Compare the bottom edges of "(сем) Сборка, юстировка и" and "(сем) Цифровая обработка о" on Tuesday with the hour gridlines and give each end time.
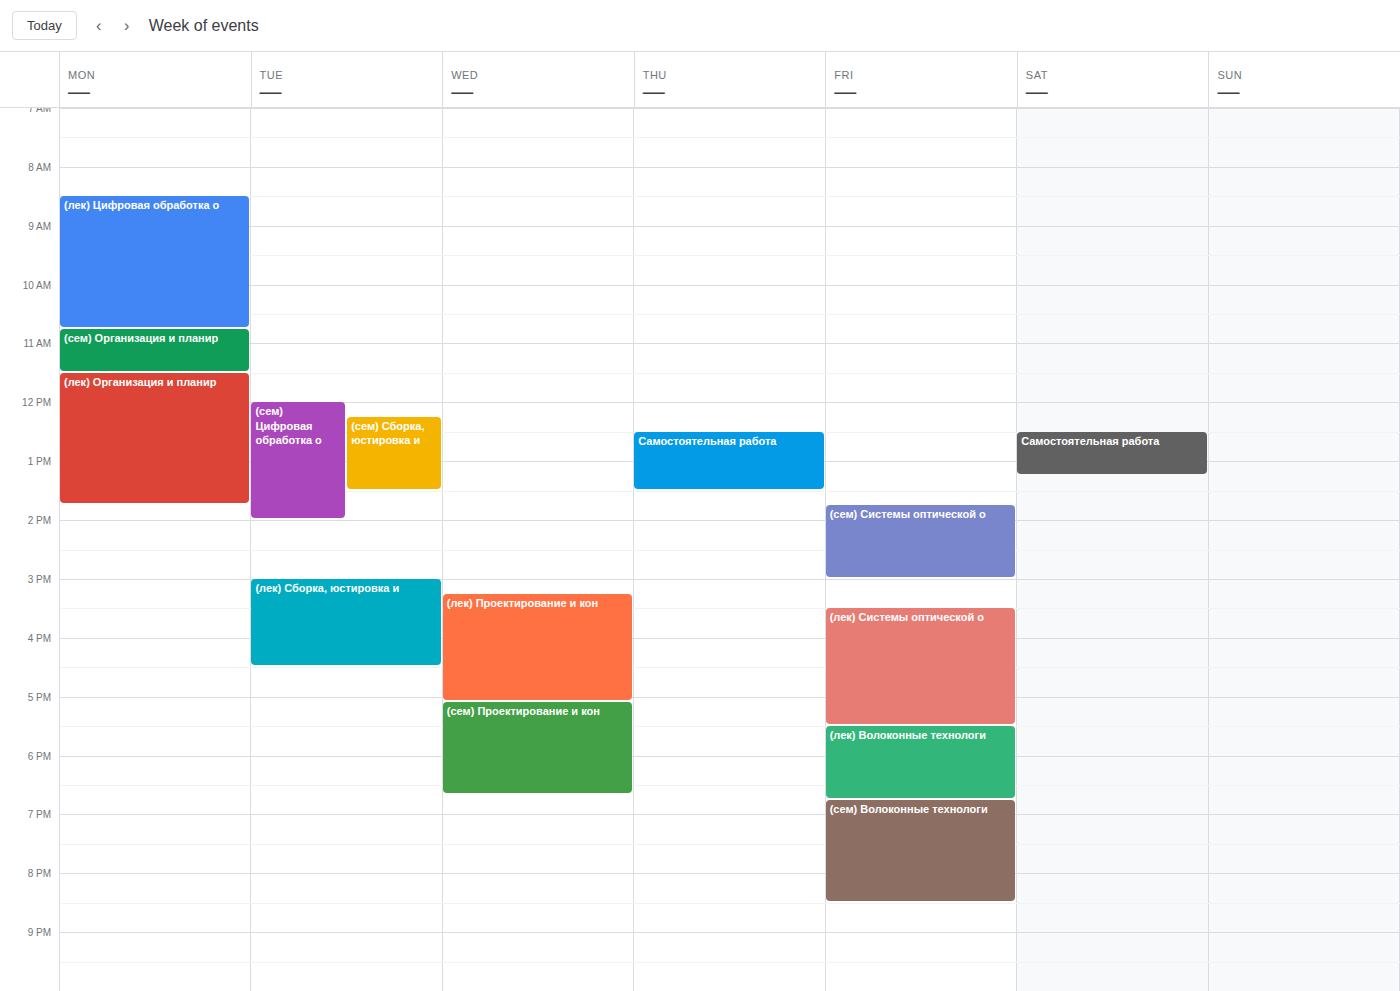
"(сем) Сборка, юстировка и": 1:30 PM, halfway between the 1 PM and 2 PM lines. "(сем) Цифровая обработка о": 2:00 PM, exactly on the 2 PM line.